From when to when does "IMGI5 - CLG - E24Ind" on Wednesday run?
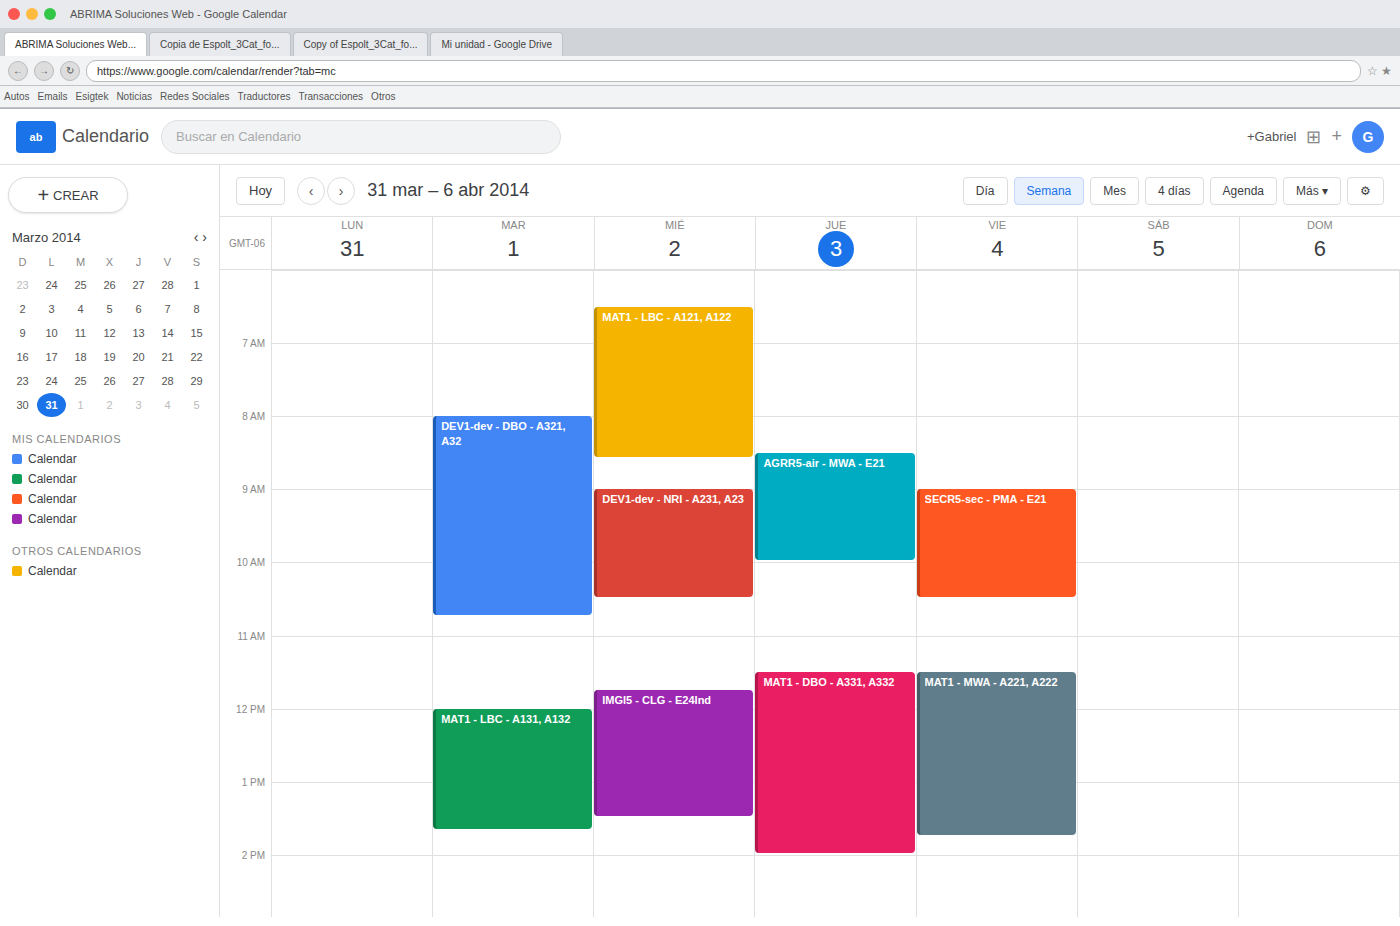
11:45 AM to 1:30 PM